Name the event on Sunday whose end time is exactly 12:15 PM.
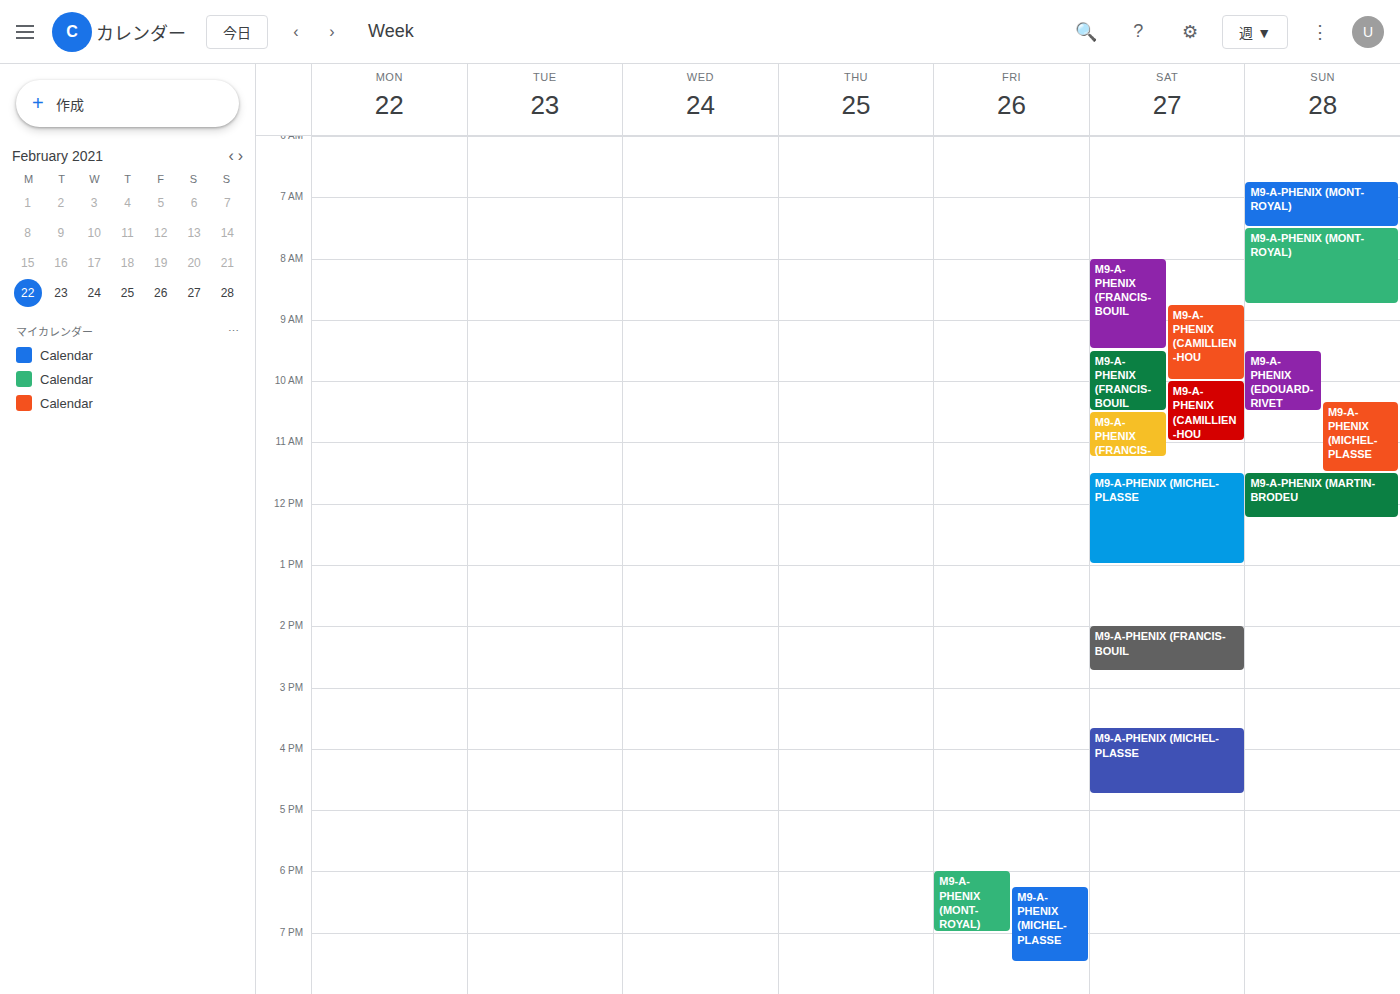
"M9-A-PHENIX (MARTIN-BRODEU"